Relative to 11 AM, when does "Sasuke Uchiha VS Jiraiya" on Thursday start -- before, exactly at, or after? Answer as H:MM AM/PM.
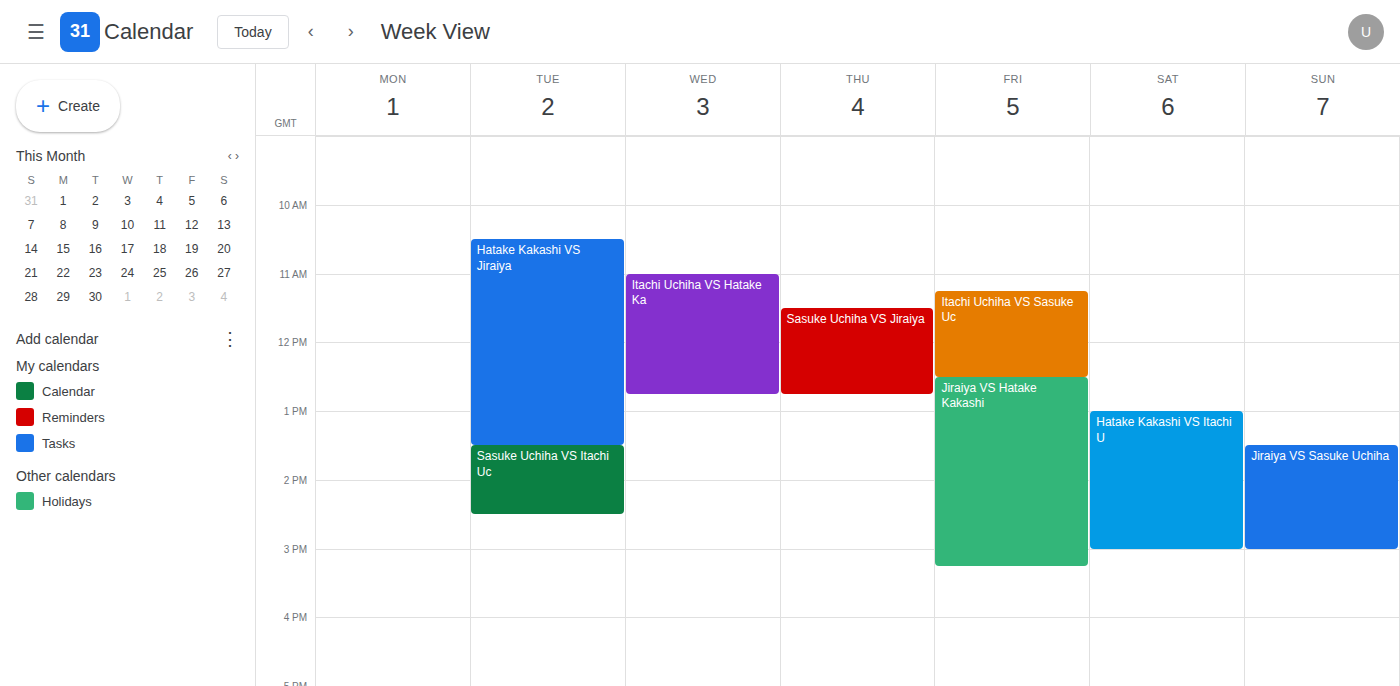
11:30 AM -- after 11 AM, 30 minutes below the 11 AM line.